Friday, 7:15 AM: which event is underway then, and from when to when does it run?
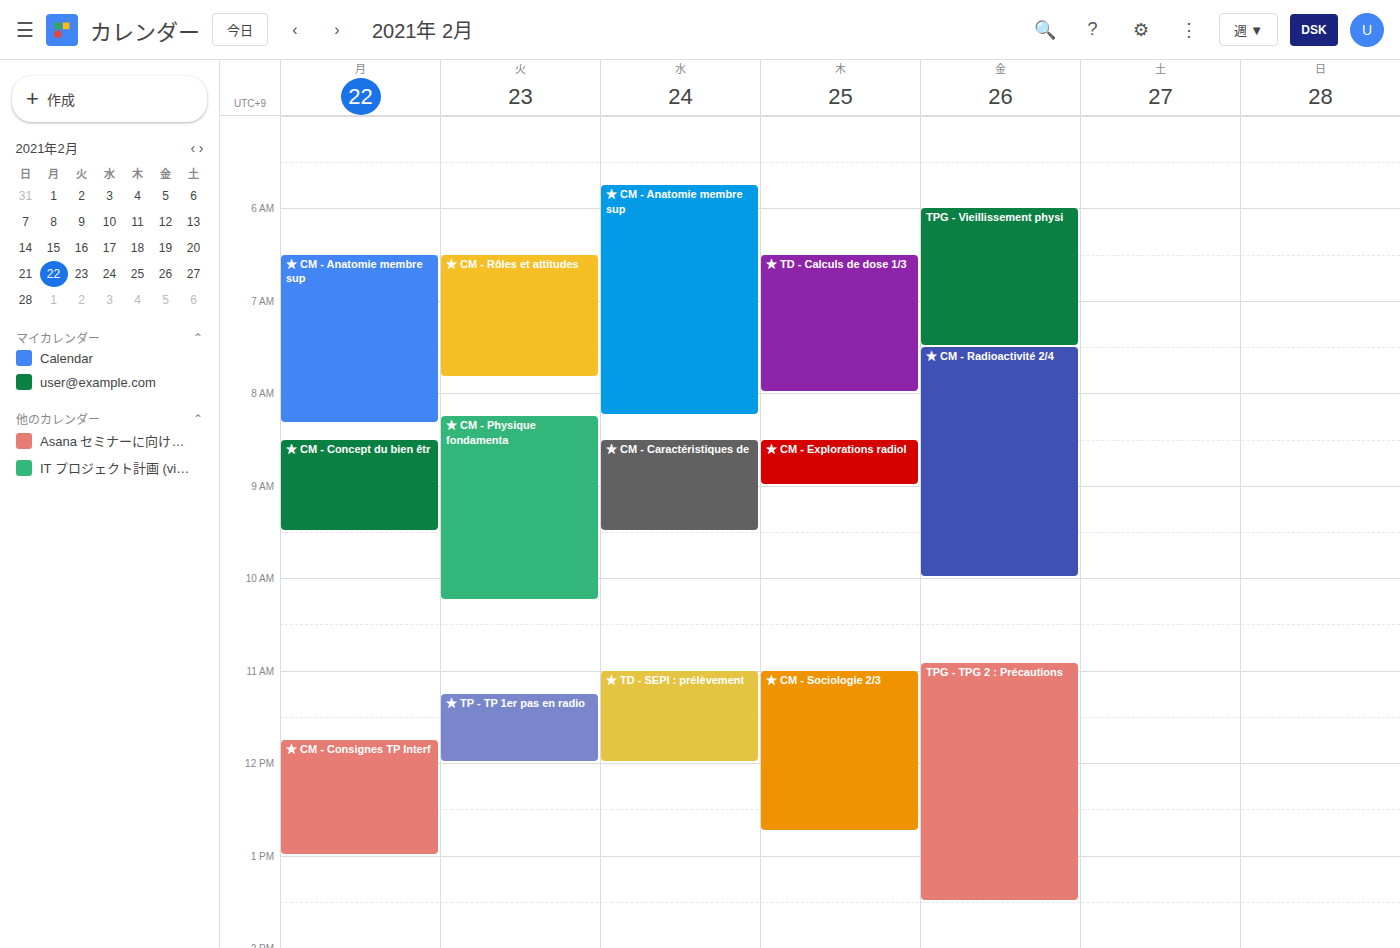
"TPG - Vieillissement physi", 6:00 AM to 7:30 AM